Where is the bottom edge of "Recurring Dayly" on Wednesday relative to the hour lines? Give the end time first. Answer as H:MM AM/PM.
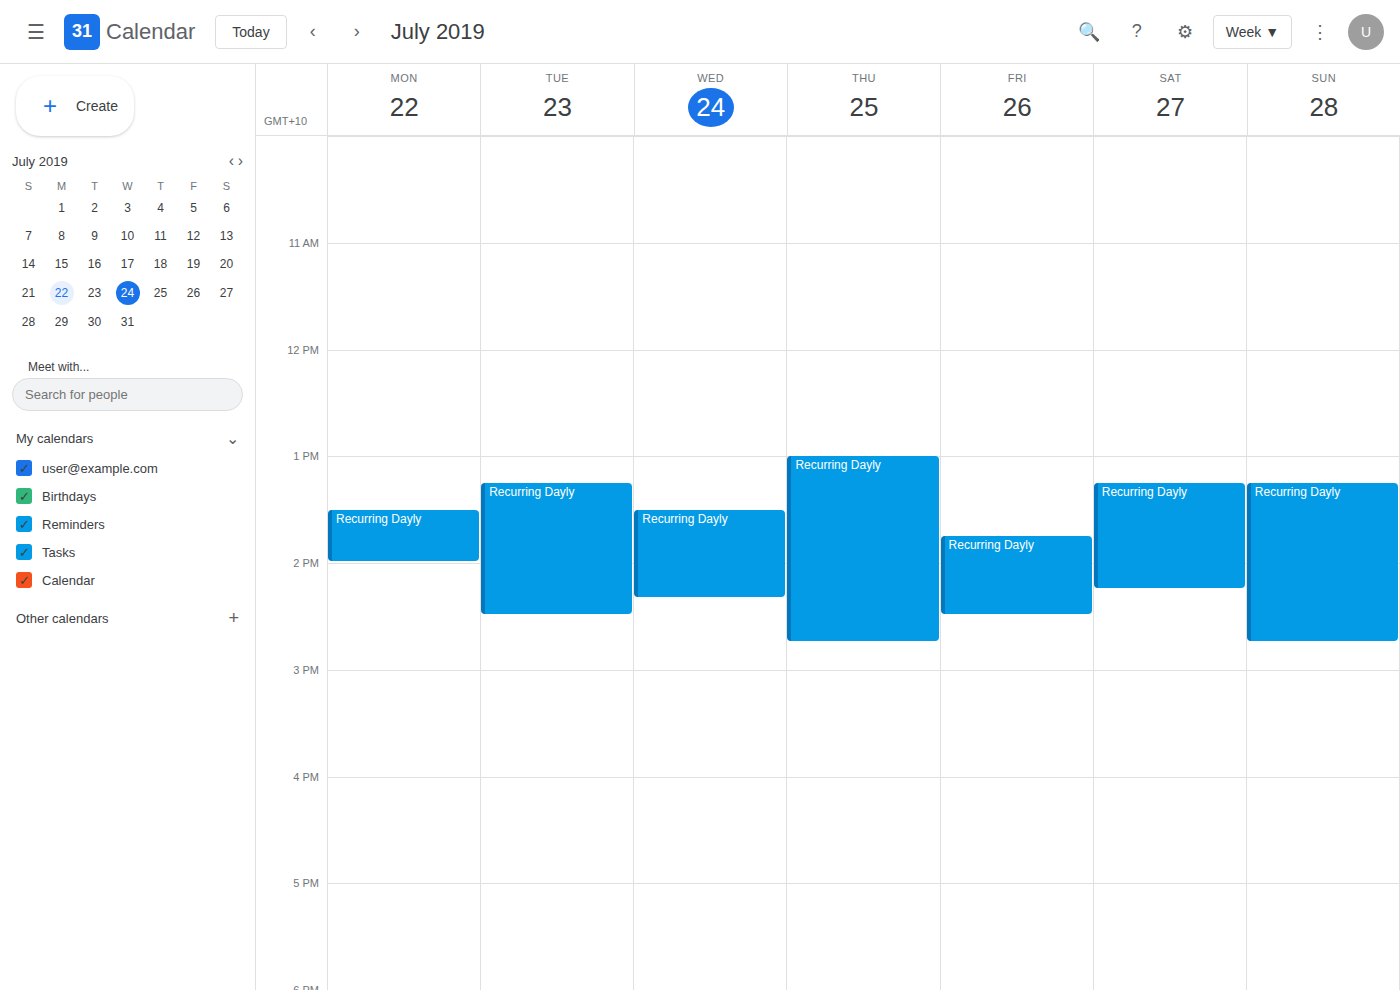
2:20 PM -- neither: 20 minutes below the 2 PM line and 40 minutes above the 3 PM line.